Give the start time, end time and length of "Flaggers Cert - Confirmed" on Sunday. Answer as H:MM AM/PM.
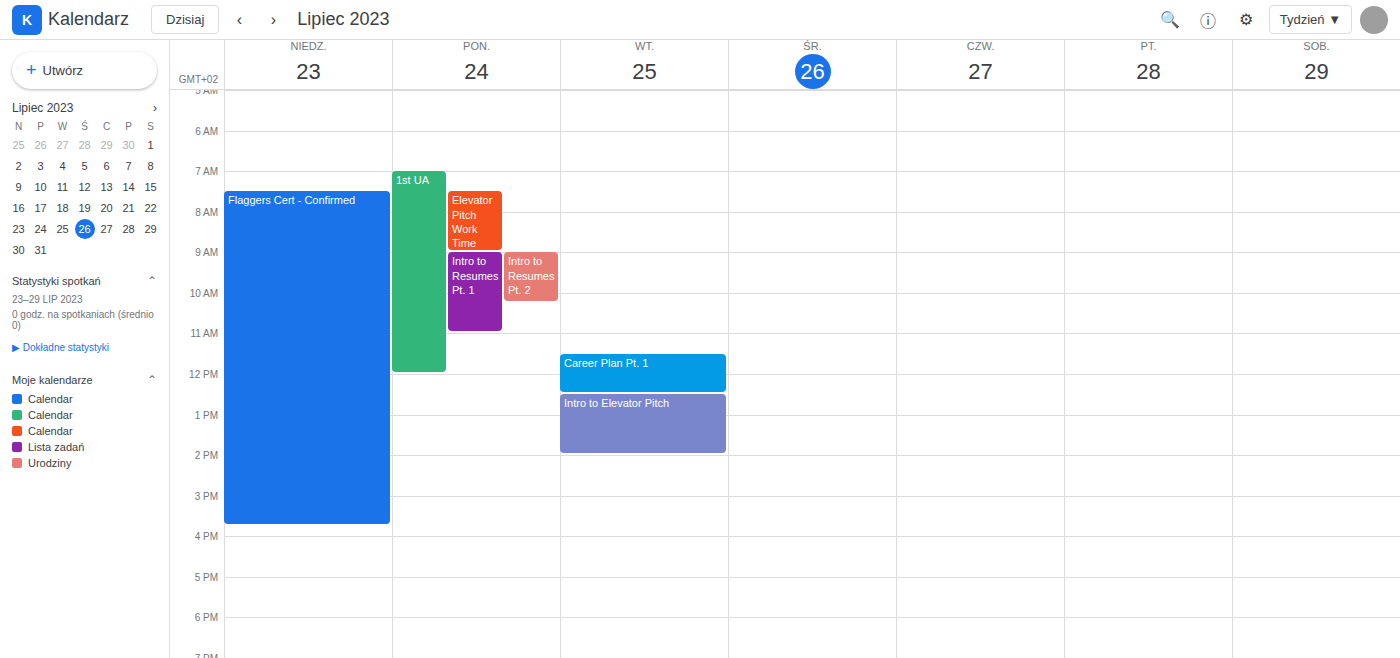
7:30 AM to 3:45 PM, 8 hours 15 minutes